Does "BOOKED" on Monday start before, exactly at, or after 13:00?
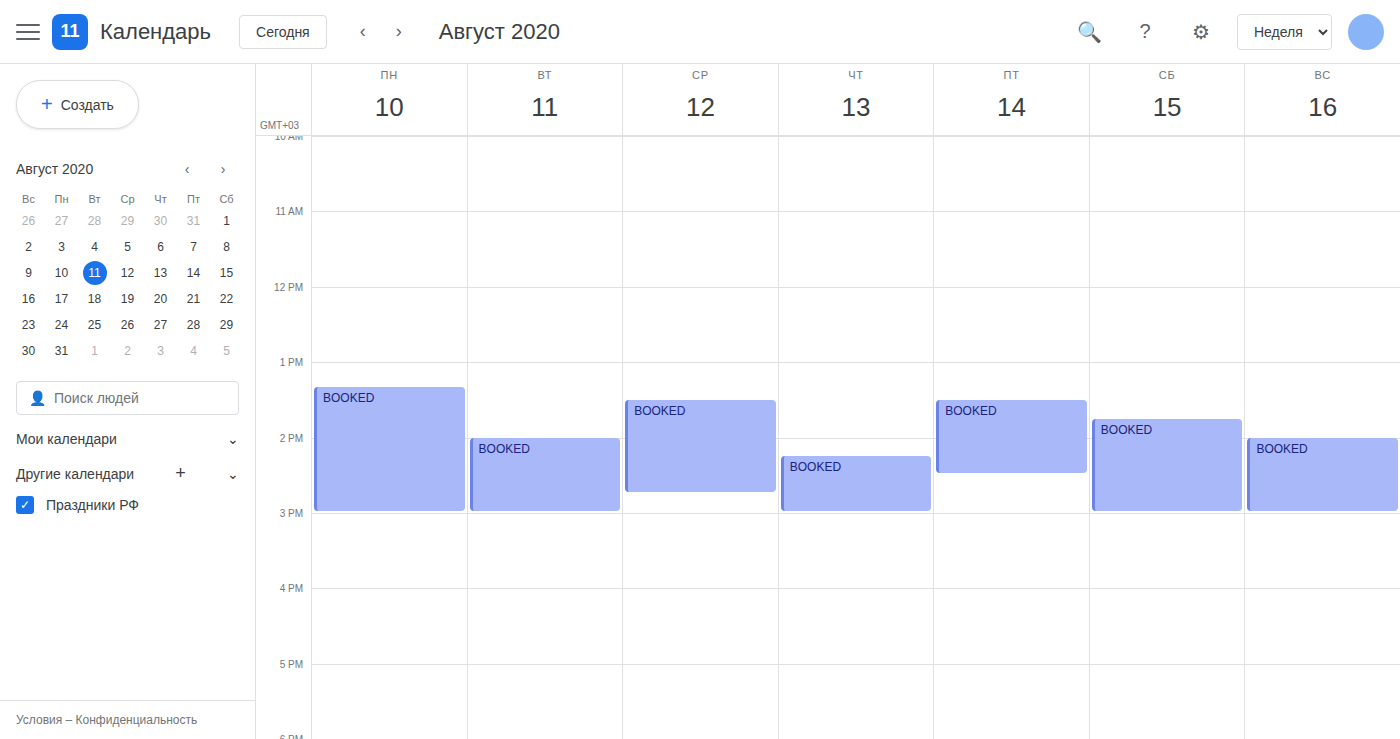
13:20 -- after 13:00, 20 minutes below the 13:00 line.